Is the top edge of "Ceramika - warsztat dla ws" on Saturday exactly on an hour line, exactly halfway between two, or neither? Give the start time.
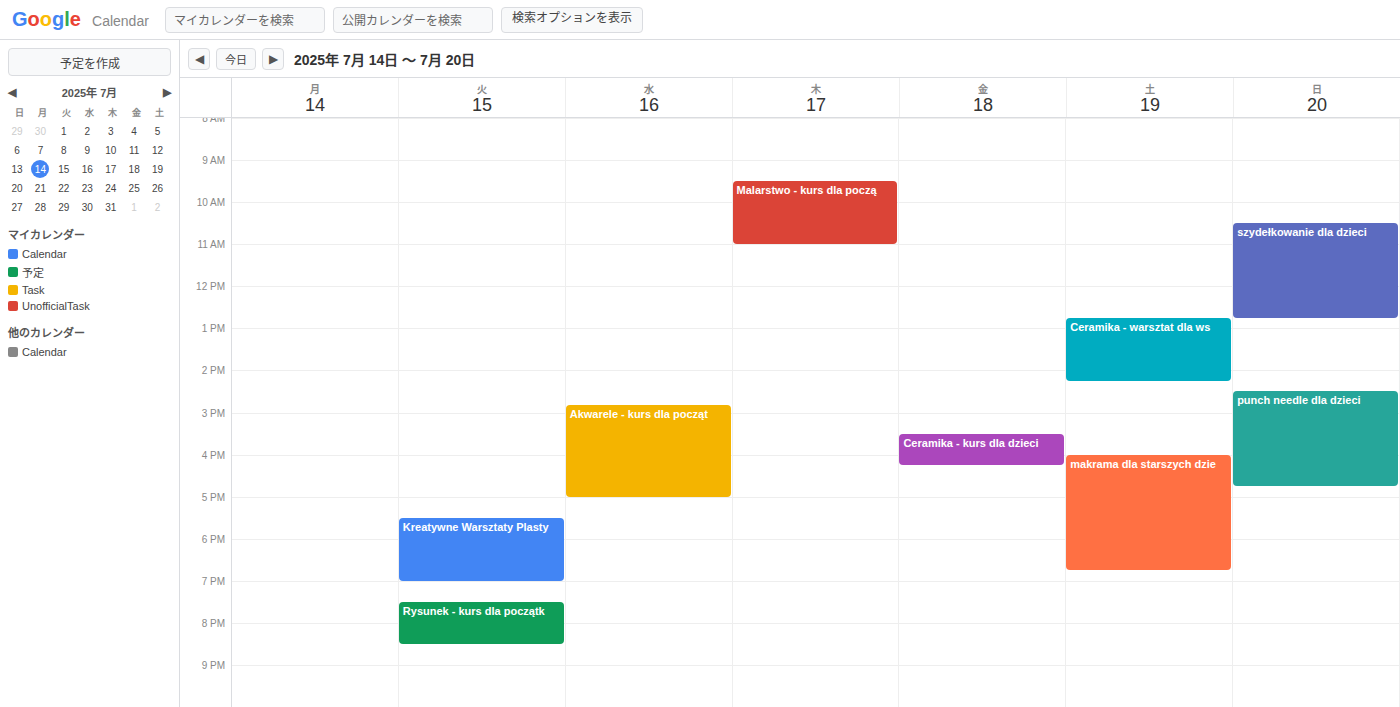
12:45 PM -- neither: three quarters of the way from the 12 PM line to the 1 PM line.